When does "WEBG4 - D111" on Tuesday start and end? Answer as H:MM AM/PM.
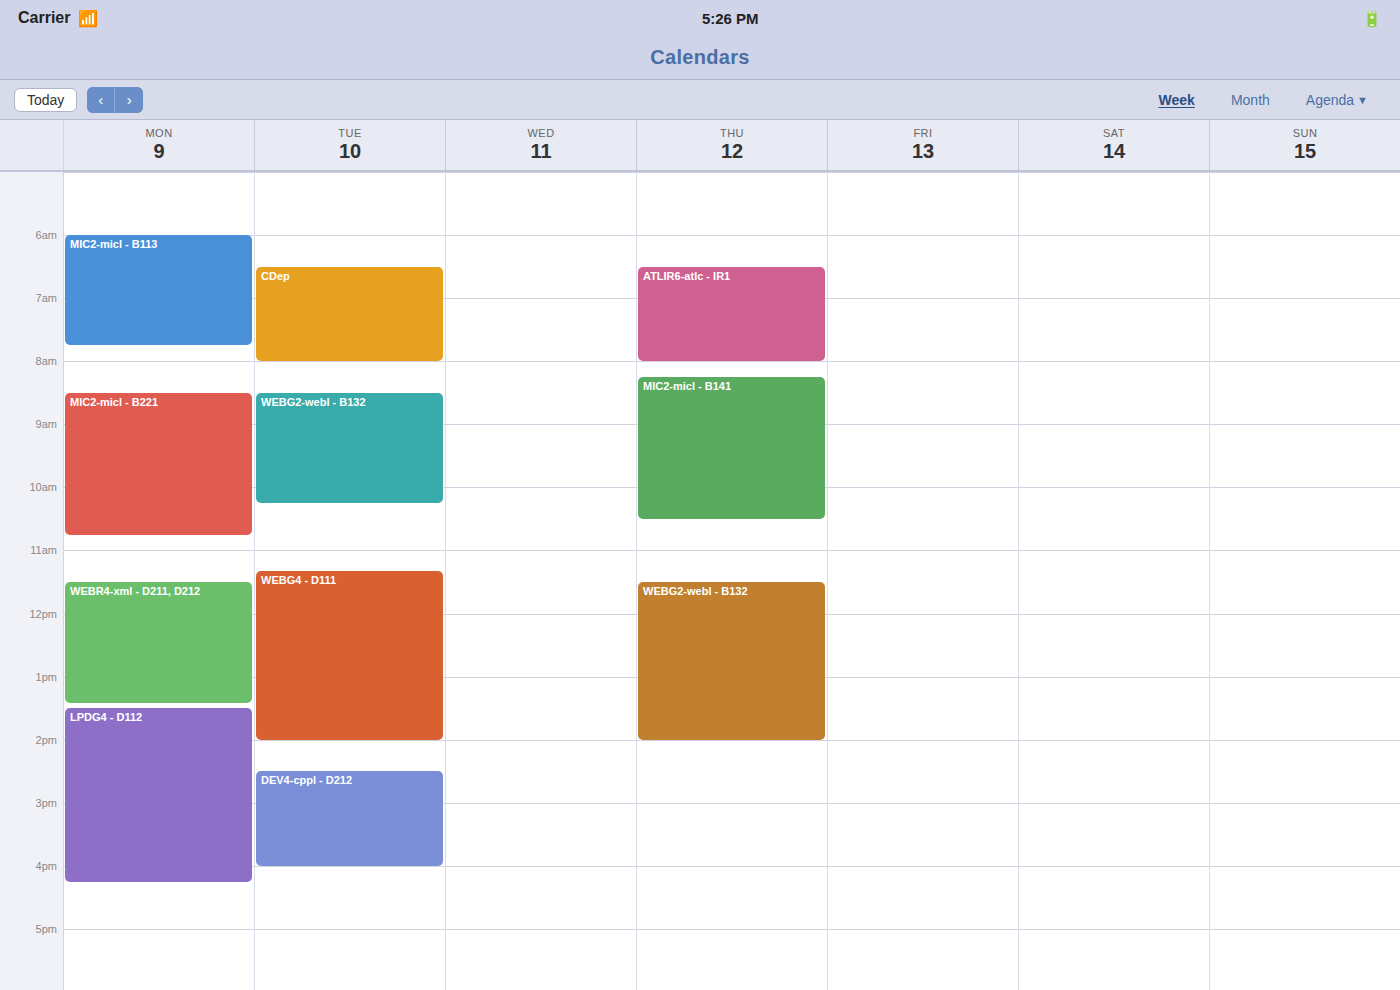
11:20 AM to 2:00 PM